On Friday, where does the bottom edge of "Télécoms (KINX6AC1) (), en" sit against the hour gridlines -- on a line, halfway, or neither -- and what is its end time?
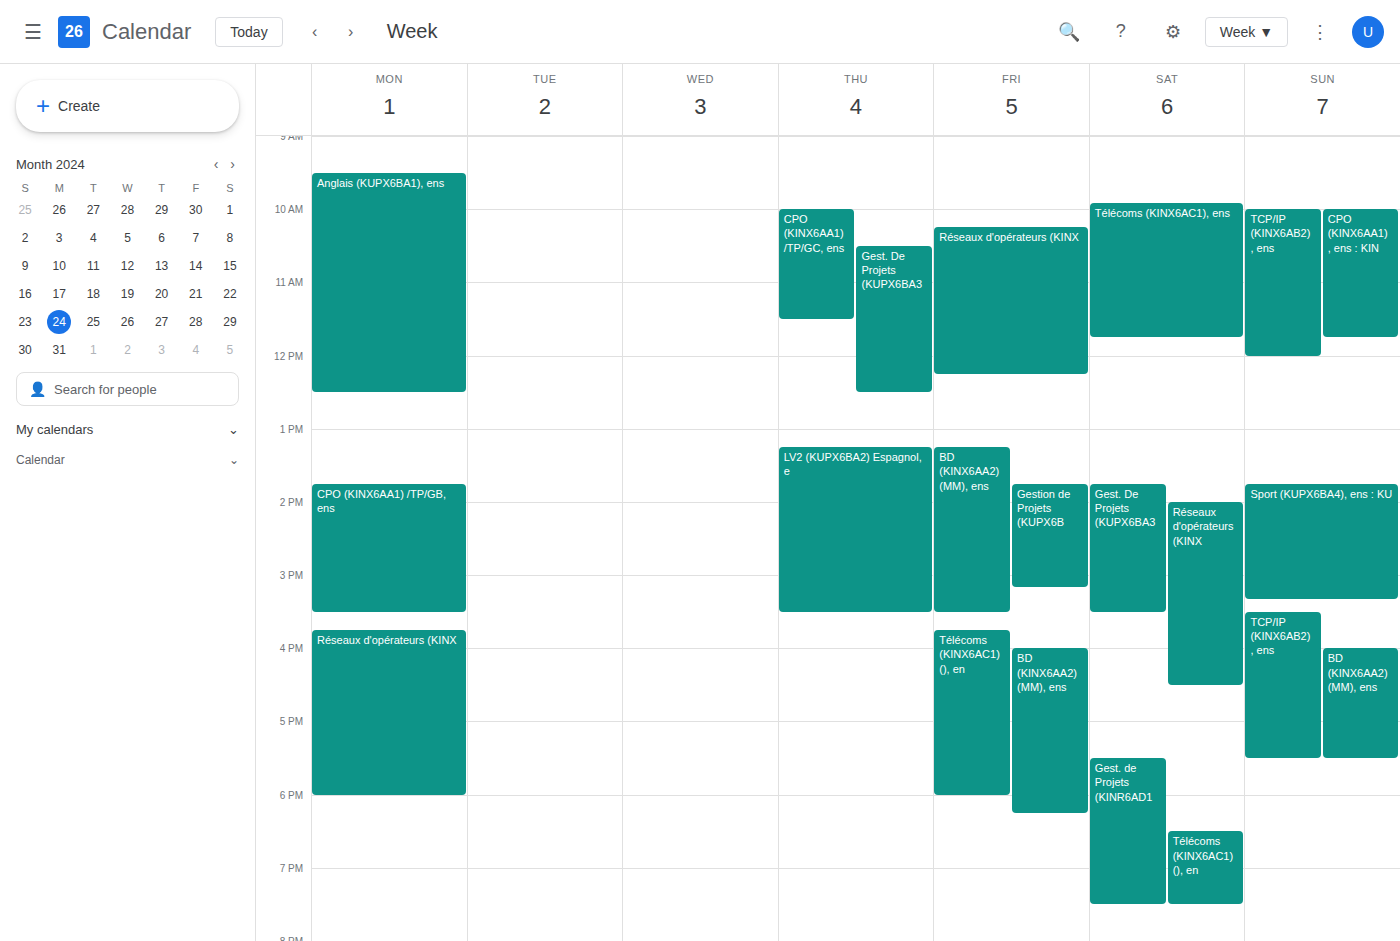
6:00 PM -- exactly on the 6 PM line.